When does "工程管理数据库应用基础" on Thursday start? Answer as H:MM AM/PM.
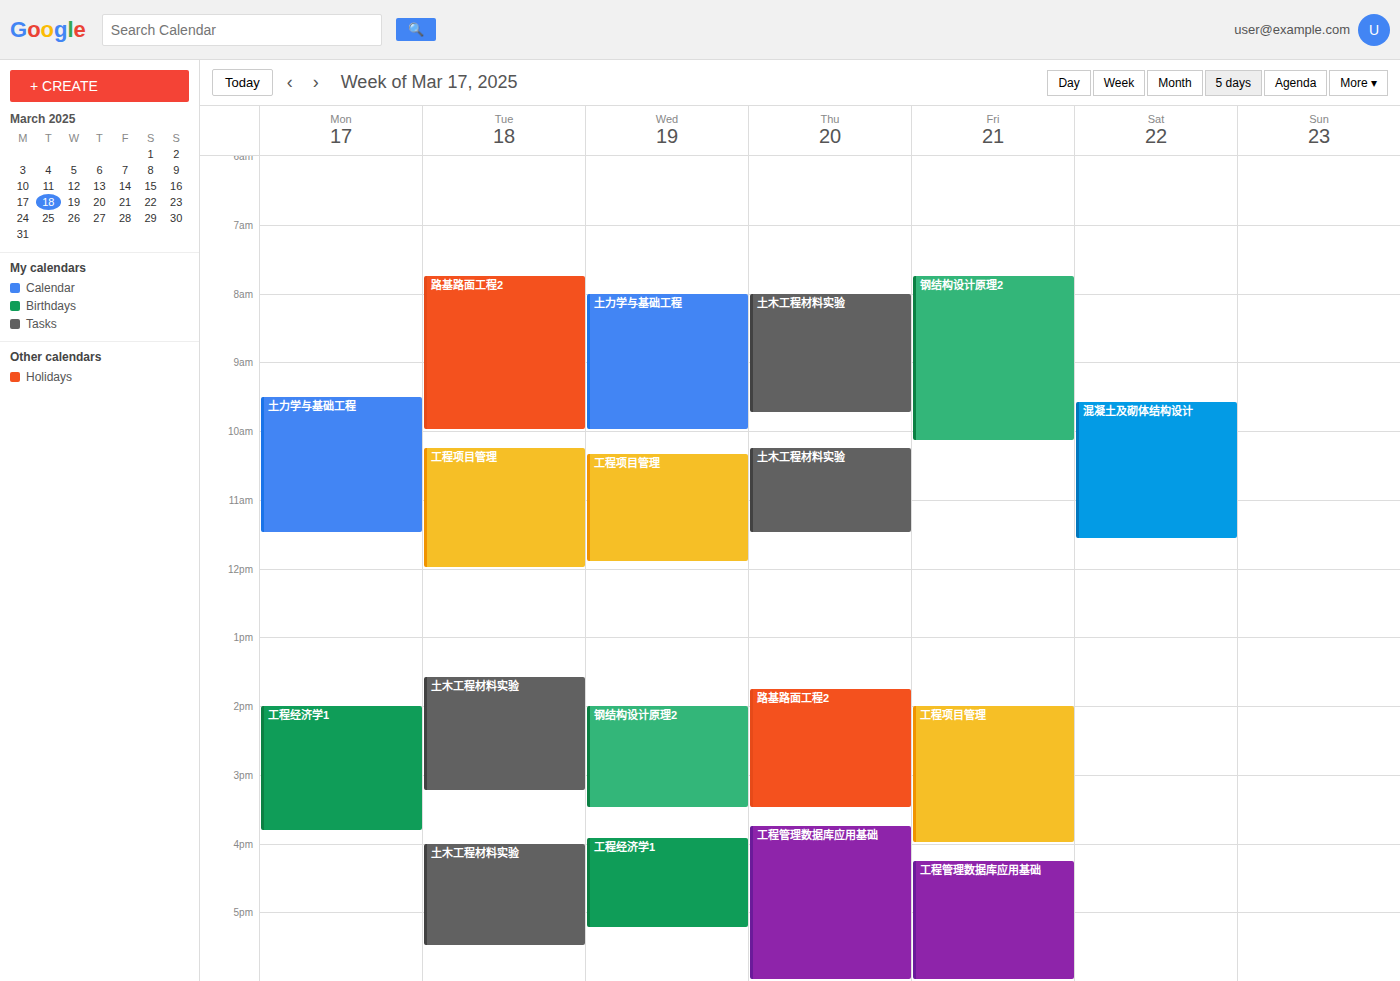
3:45 PM